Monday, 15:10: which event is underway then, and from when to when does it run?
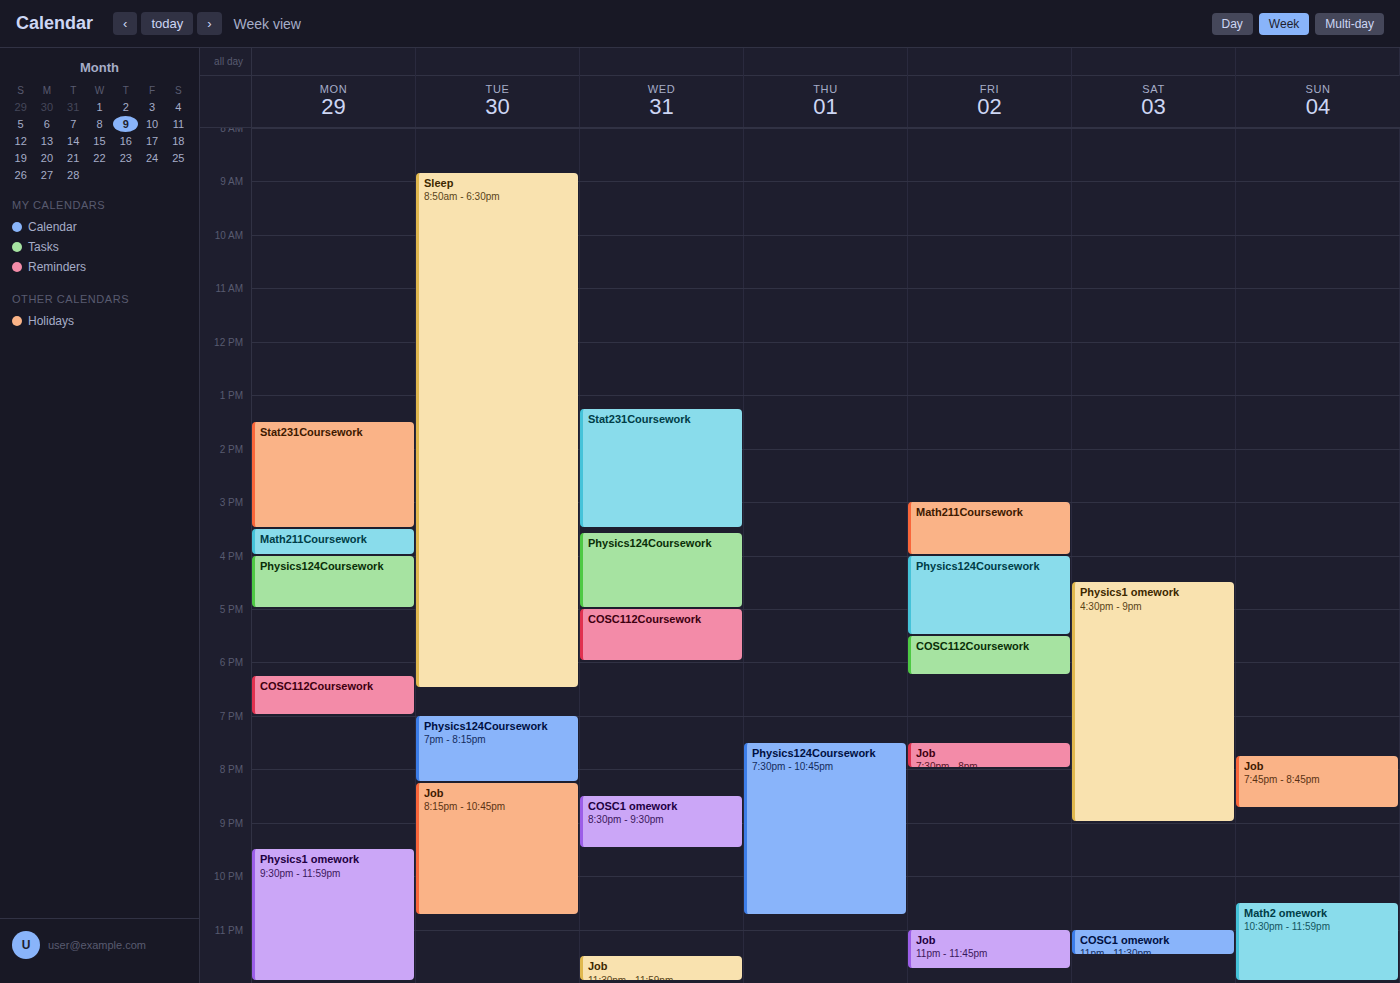
"Stat231Coursework", 13:30 to 15:30